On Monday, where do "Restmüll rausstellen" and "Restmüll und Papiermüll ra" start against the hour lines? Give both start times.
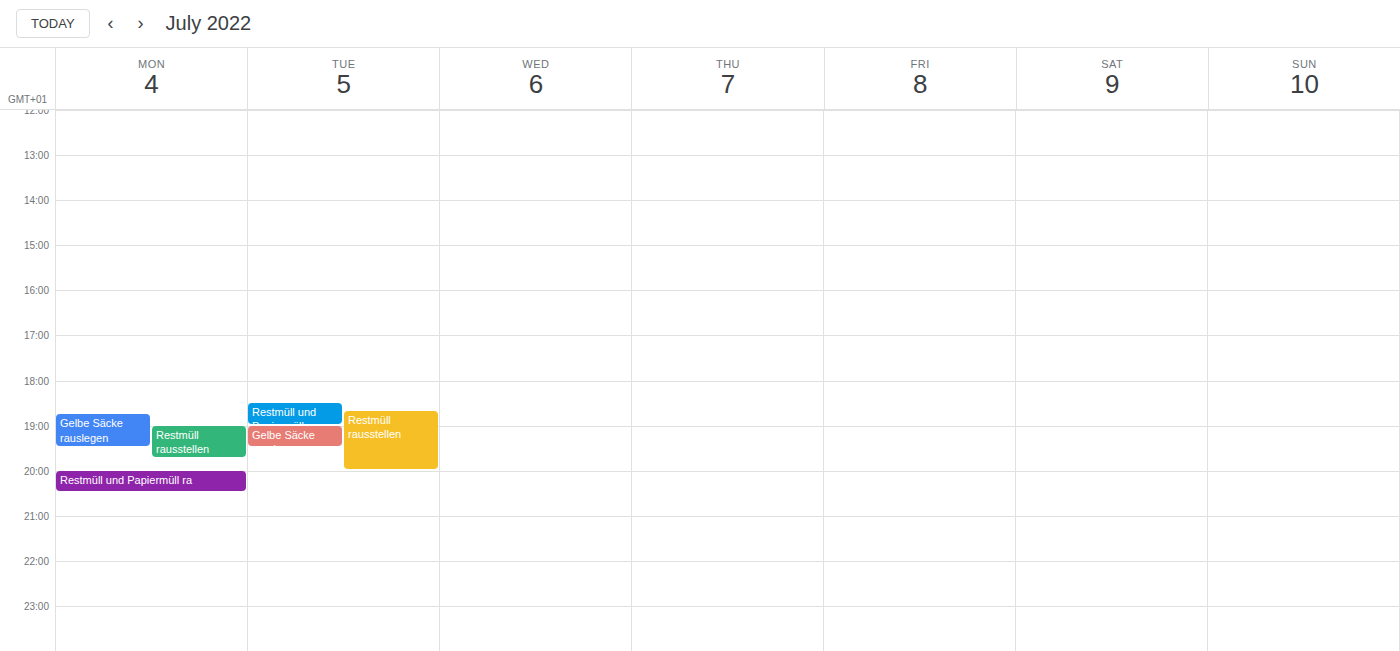
"Restmüll rausstellen": 7:00 PM, exactly on the 7 PM line. "Restmüll und Papiermüll ra": 8:00 PM, exactly on the 8 PM line.